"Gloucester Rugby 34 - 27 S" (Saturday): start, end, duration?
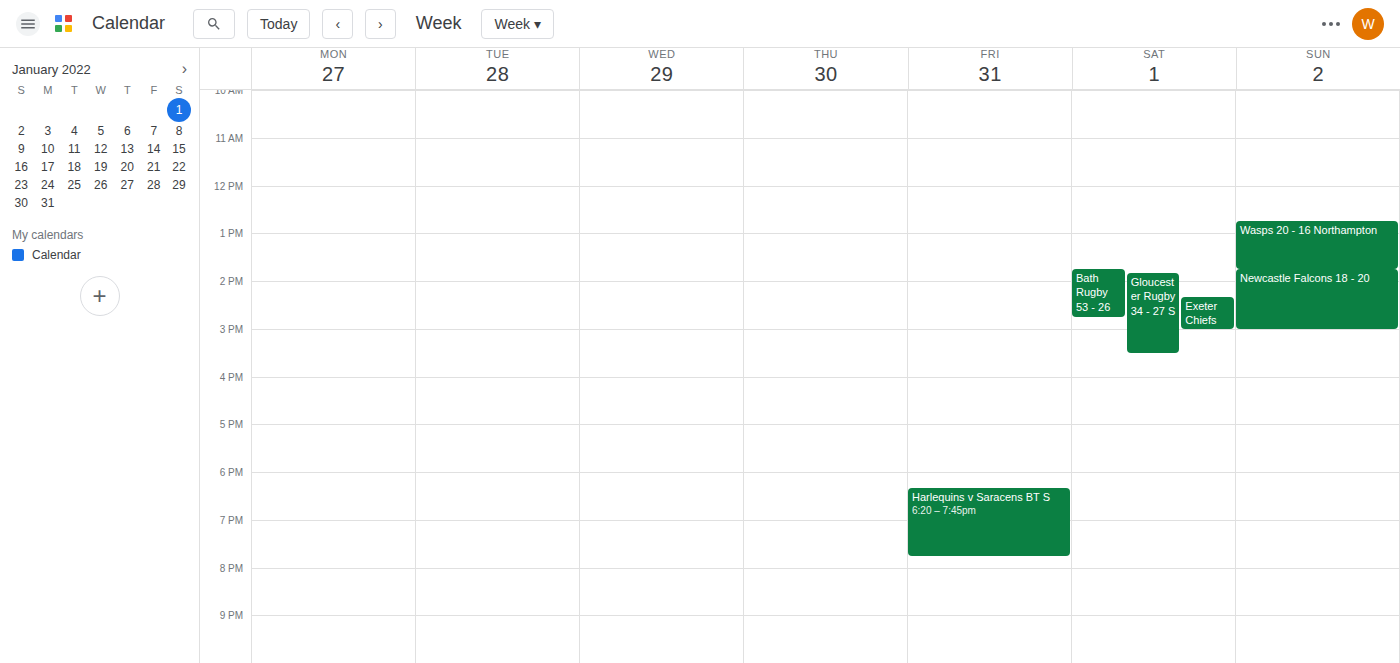
1:50 PM to 3:30 PM, 1 hour 40 minutes